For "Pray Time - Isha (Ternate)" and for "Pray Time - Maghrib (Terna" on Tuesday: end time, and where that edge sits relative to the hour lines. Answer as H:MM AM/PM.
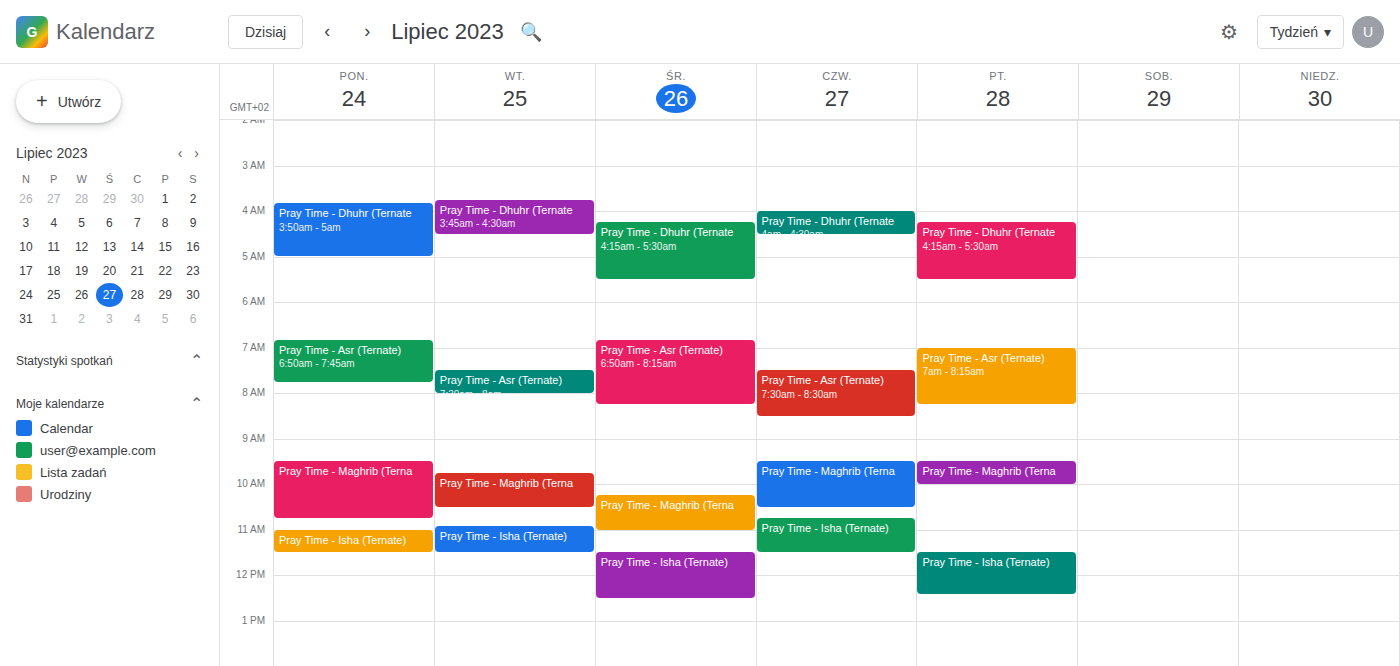
"Pray Time - Isha (Ternate)": 11:30 AM, halfway between the 11 AM and 12 PM lines. "Pray Time - Maghrib (Terna": 10:30 AM, halfway between the 10 AM and 11 AM lines.